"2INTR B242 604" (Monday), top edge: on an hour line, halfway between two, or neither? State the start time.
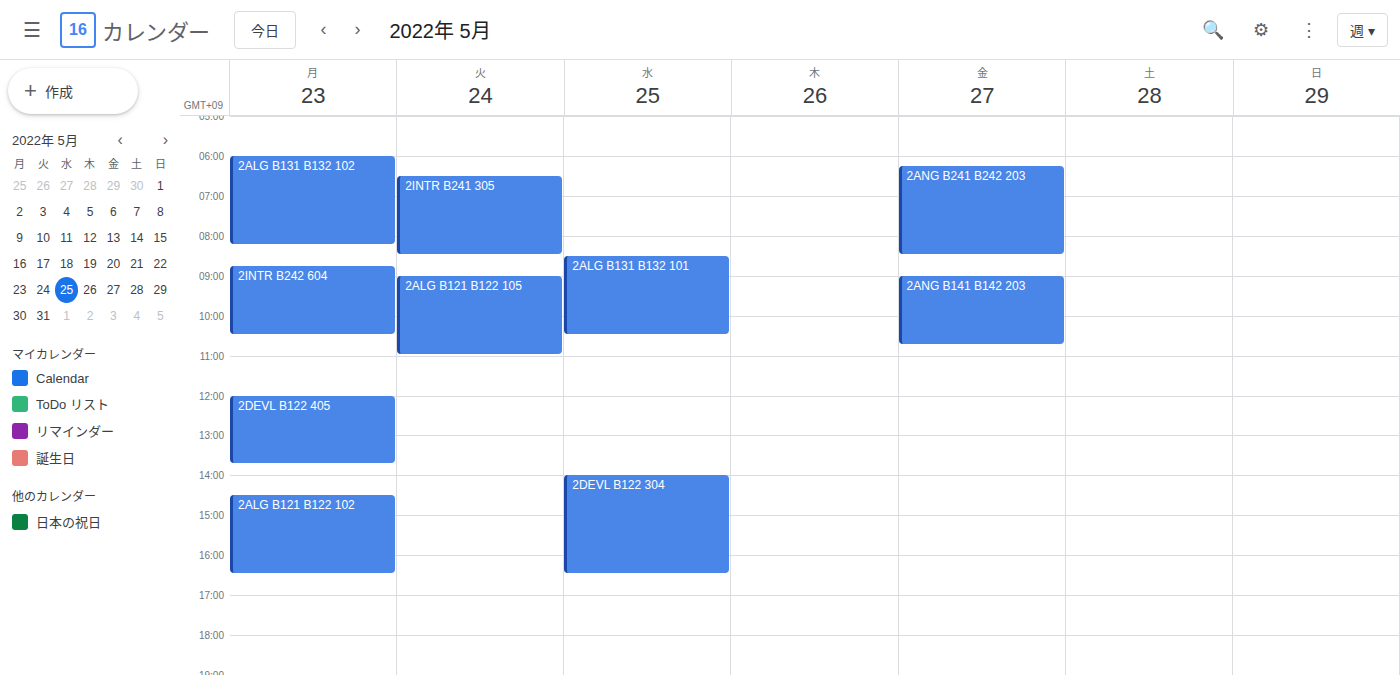
8:45 AM -- neither: three quarters of the way from the 8 AM line to the 9 AM line.